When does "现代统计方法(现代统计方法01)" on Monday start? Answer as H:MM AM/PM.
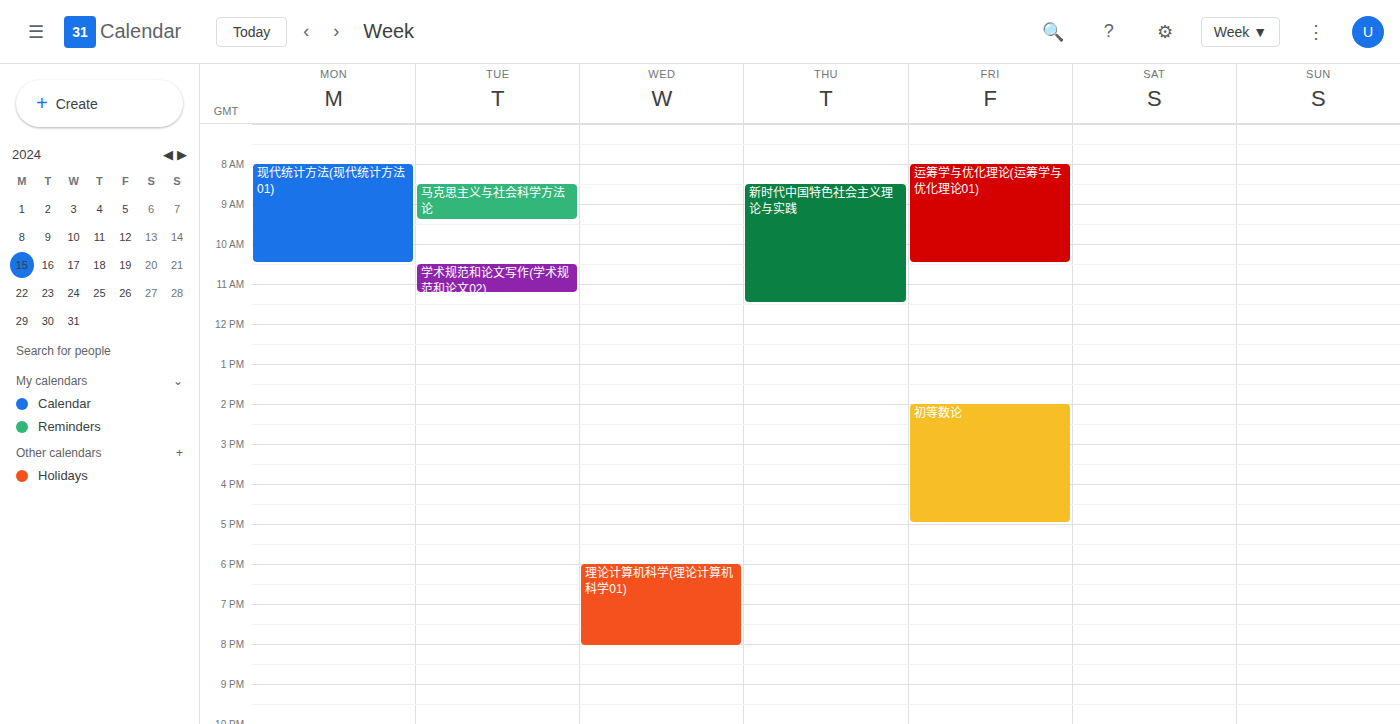
8:00 AM